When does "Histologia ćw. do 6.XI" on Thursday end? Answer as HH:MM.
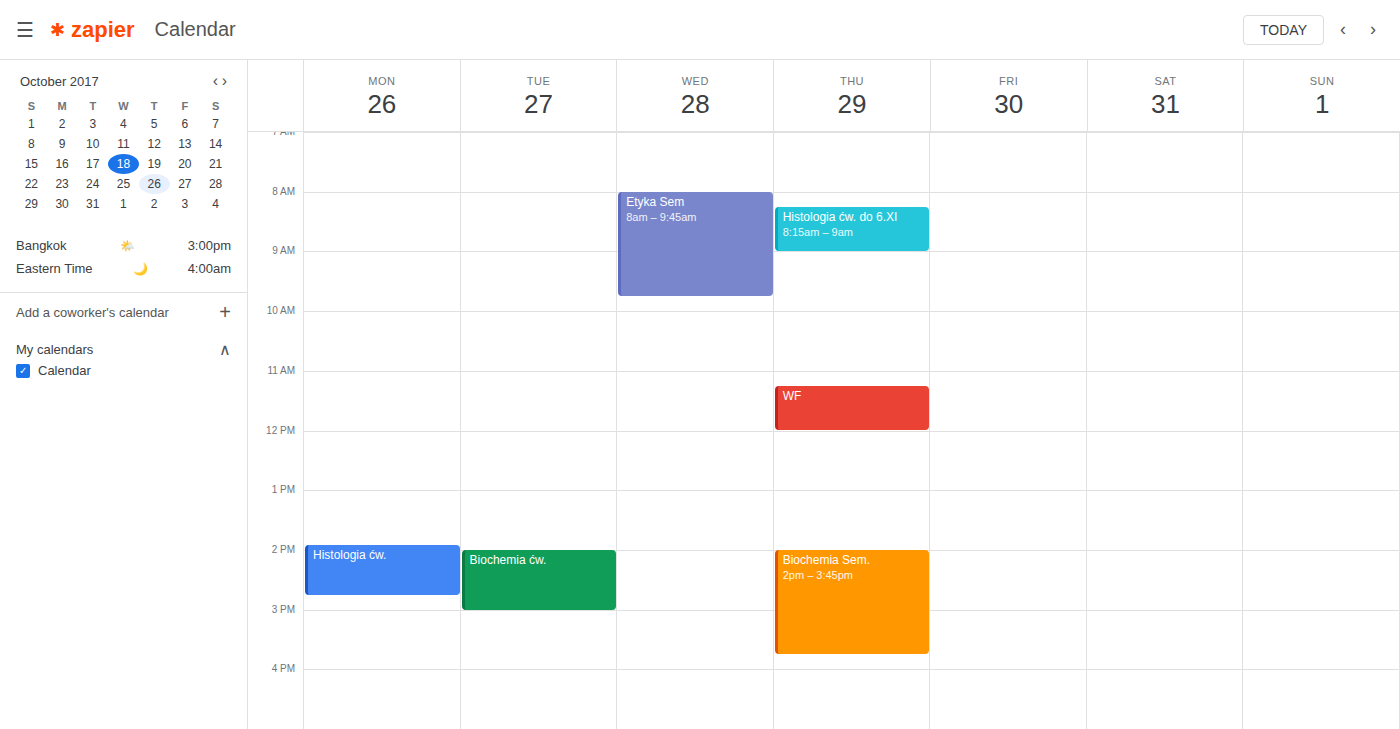
09:00